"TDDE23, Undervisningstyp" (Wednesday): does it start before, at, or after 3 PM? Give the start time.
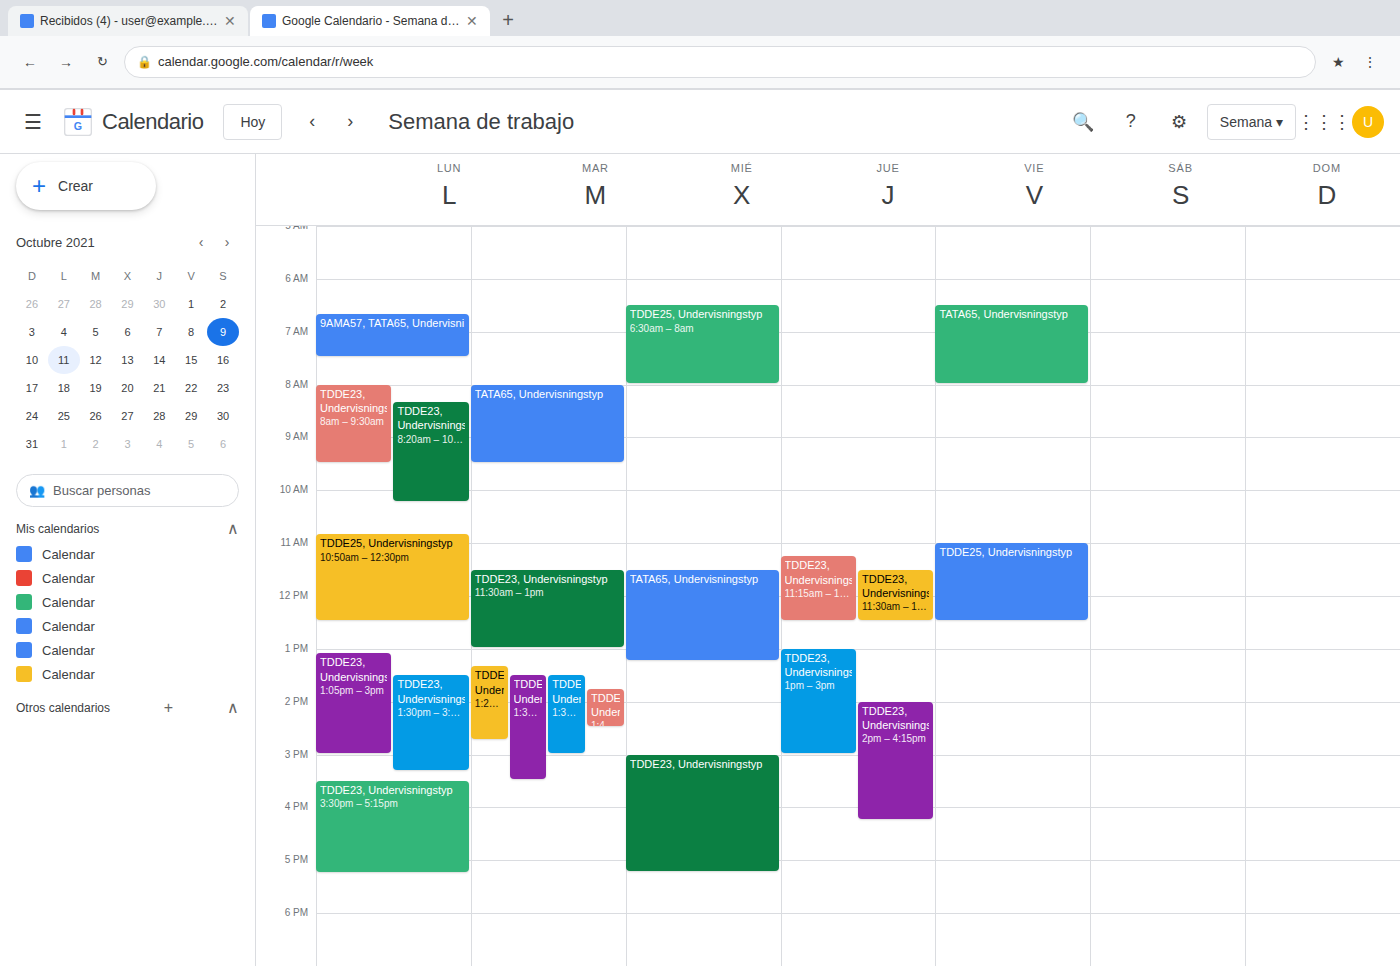
3:00 PM -- exactly at 3 PM, on the 3 PM line.